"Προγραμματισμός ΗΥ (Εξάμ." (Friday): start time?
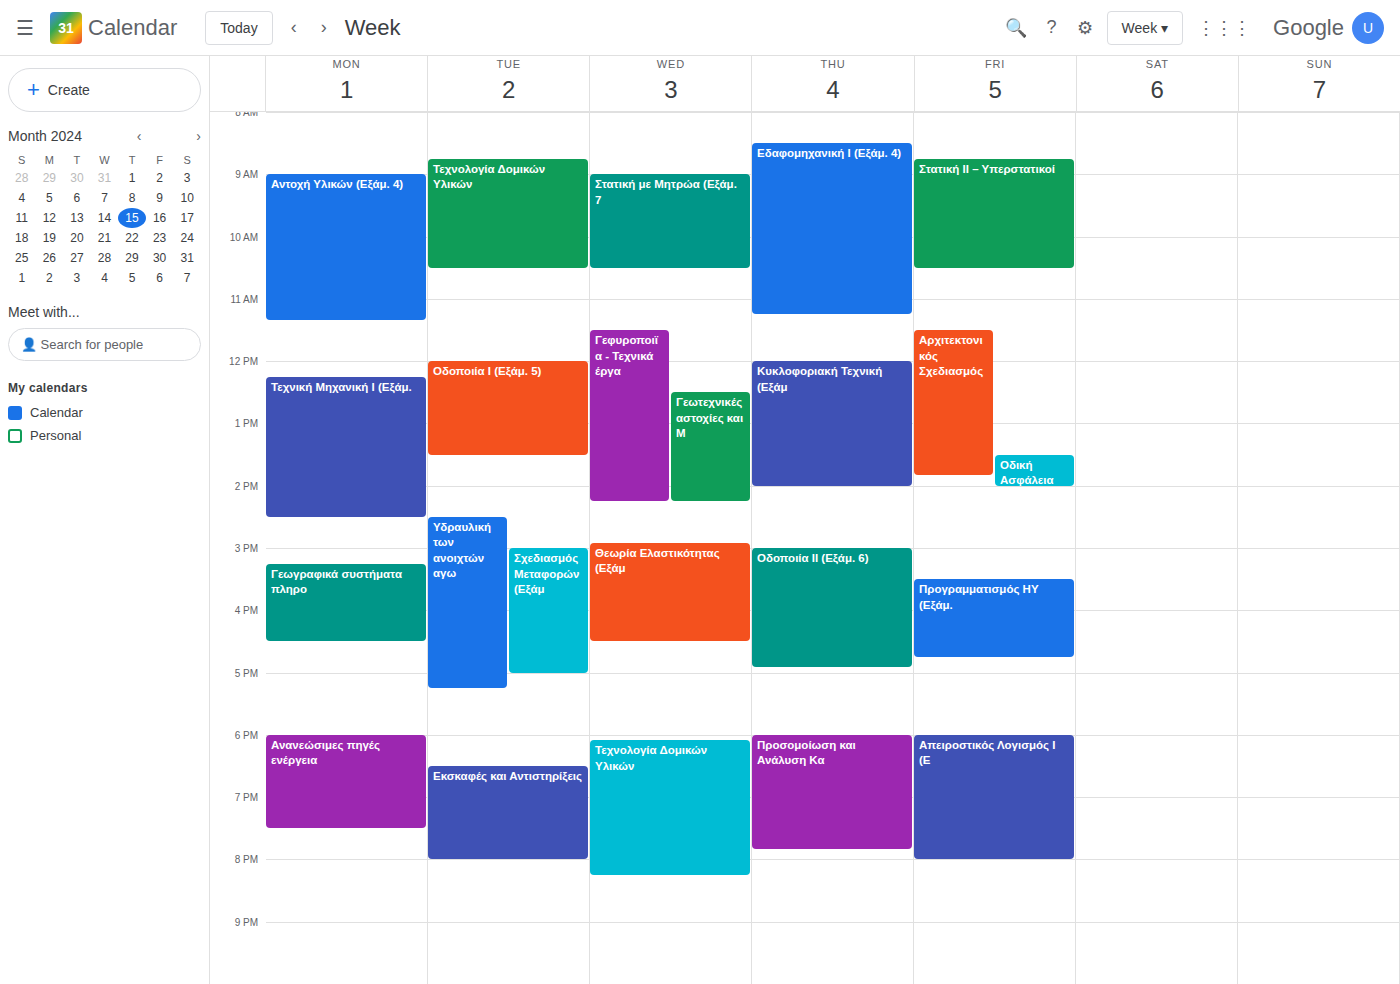
3:30 PM